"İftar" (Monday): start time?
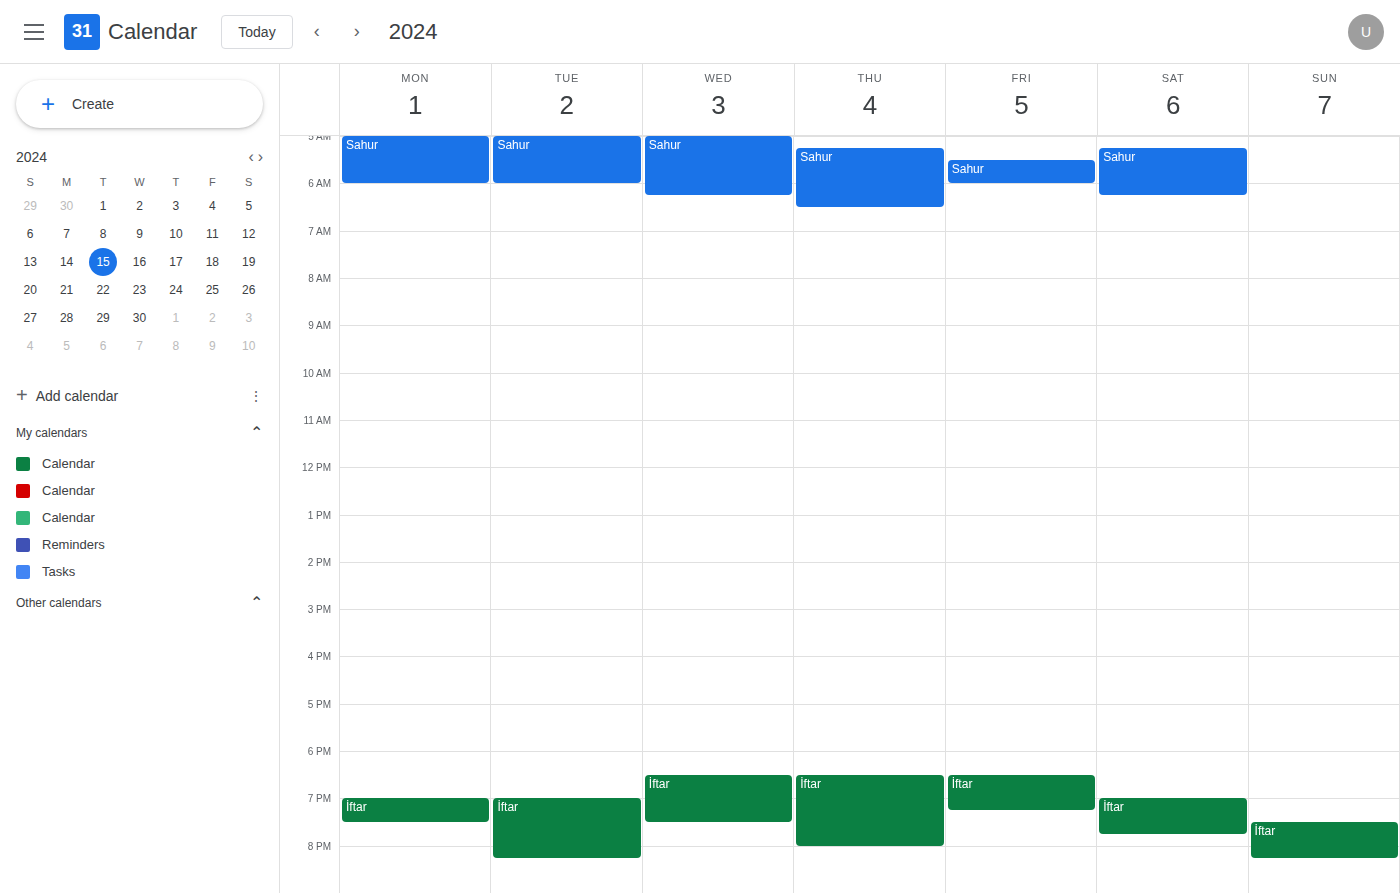
7:00 PM